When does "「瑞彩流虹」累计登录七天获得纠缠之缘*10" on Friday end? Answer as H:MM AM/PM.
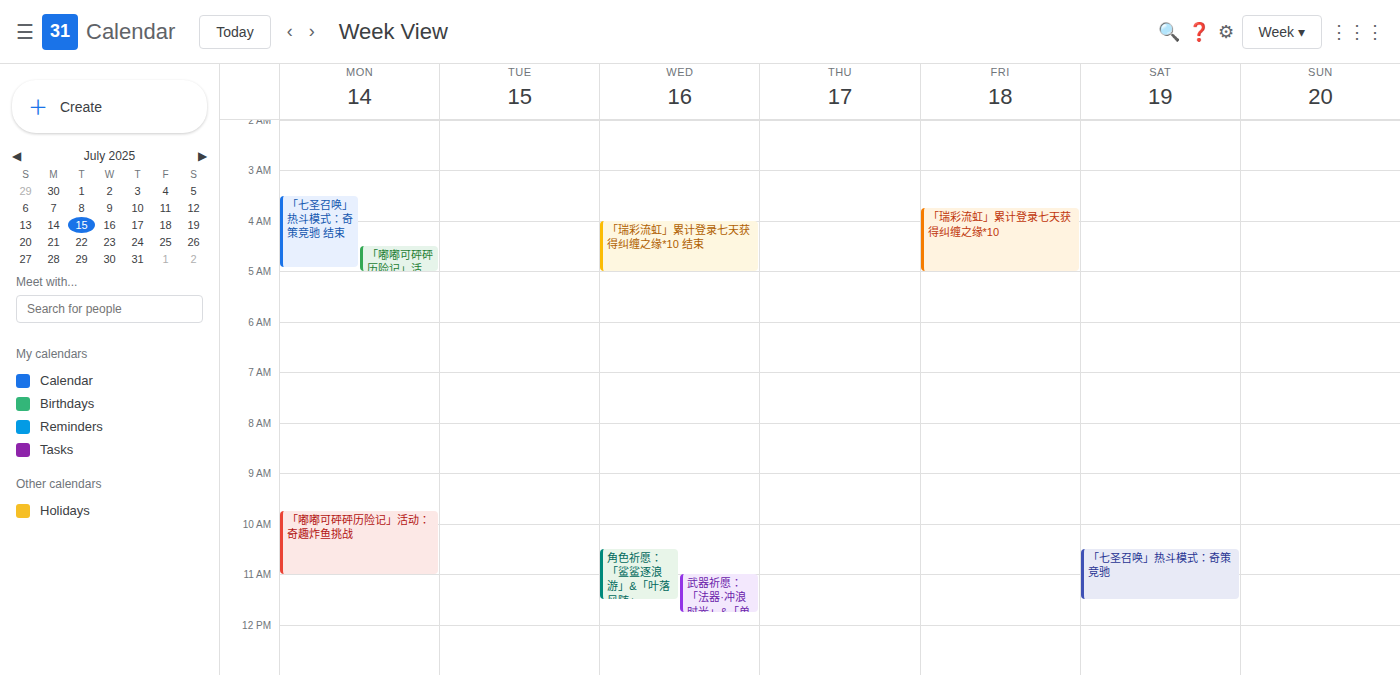
5:00 AM